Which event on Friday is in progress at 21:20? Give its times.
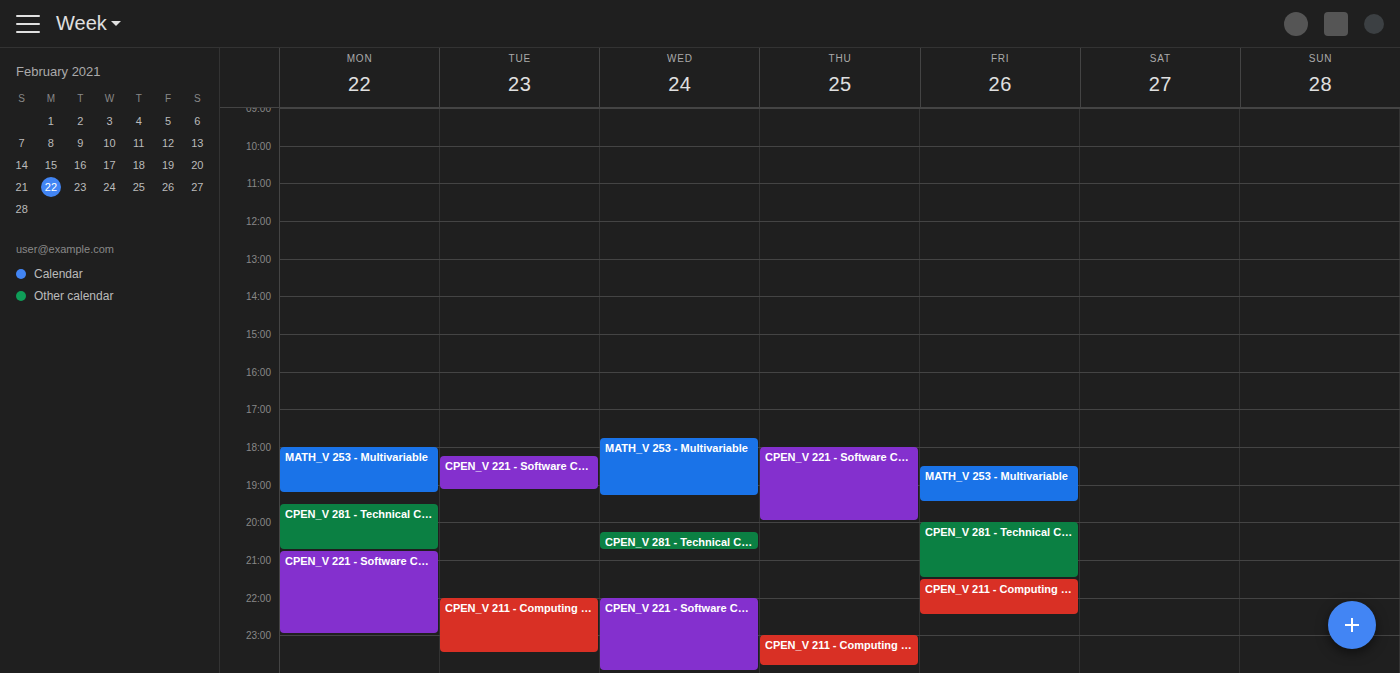
"CPEN_V 281 - Technical Com", 20:00 to 21:30